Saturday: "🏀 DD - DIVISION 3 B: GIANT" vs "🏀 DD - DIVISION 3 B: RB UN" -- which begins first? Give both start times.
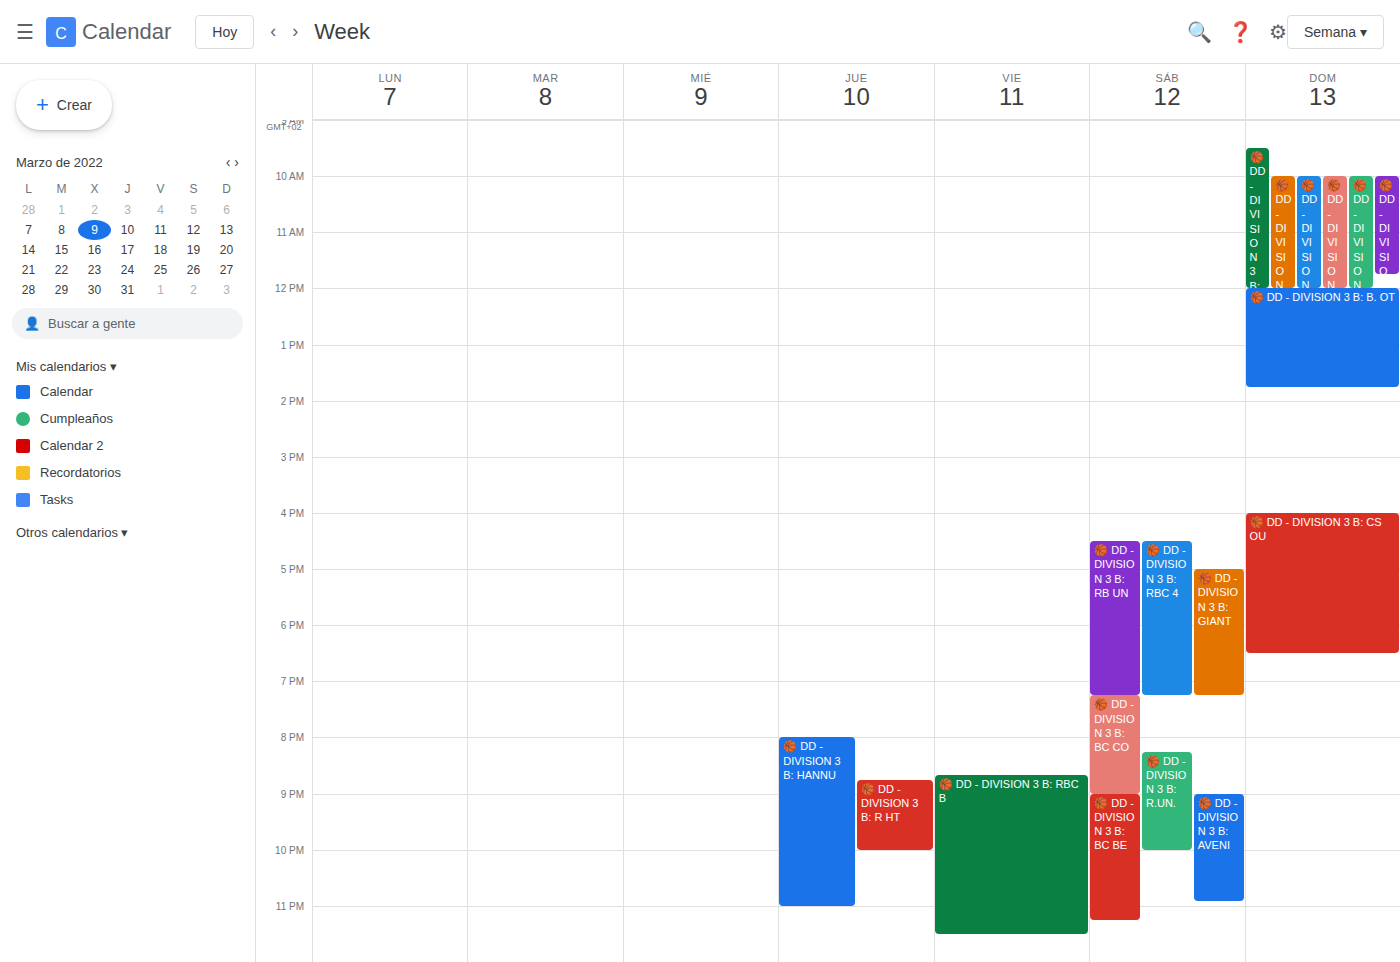
"🏀 DD - DIVISION 3 B: RB UN" 4:30 PM; "🏀 DD - DIVISION 3 B: GIANT" 5:00 PM.